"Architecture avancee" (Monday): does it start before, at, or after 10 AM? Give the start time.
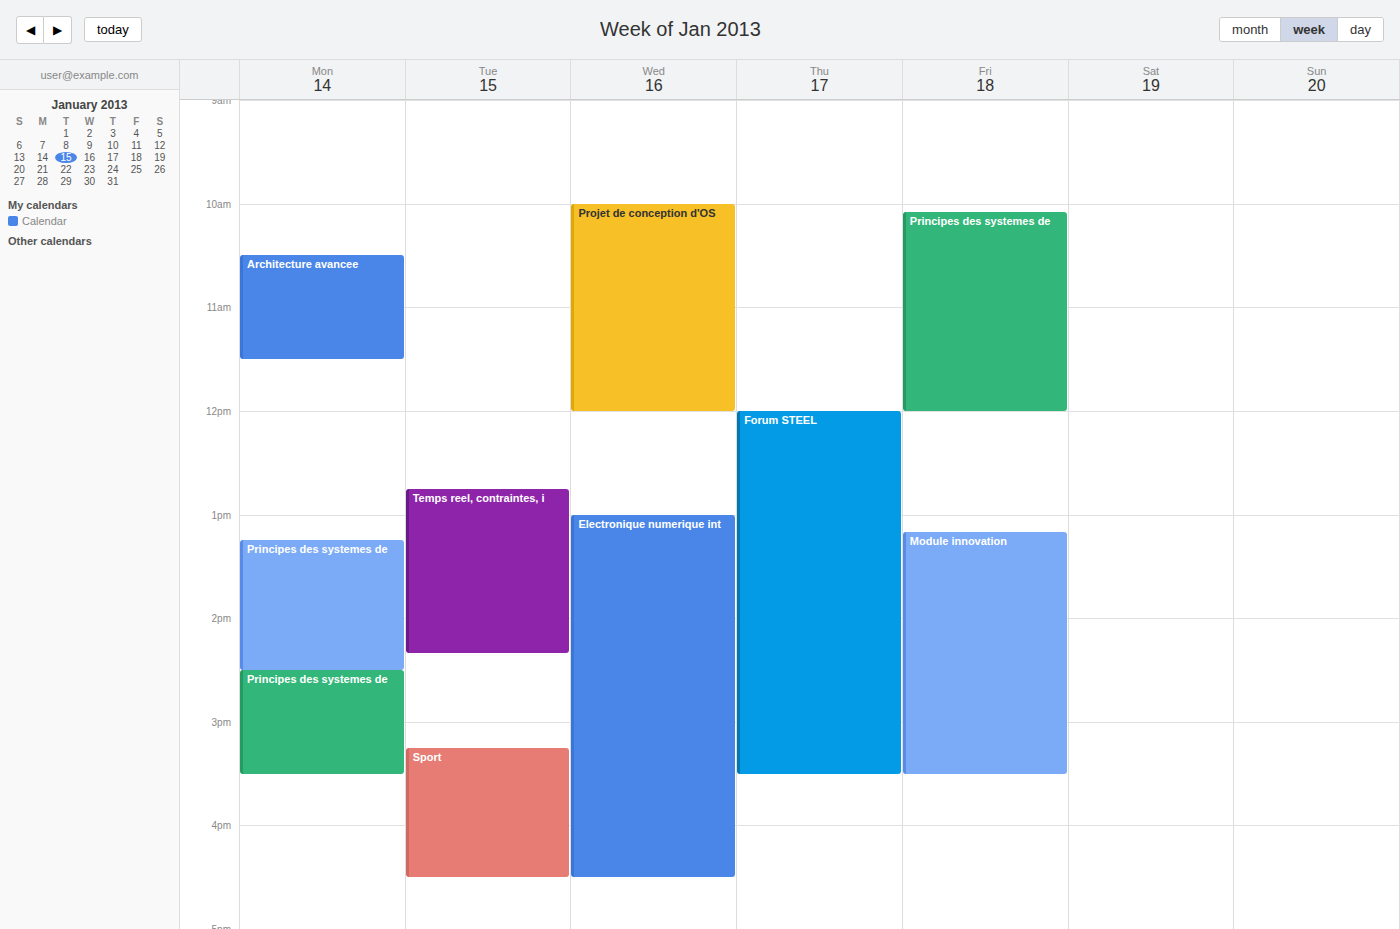
10:30 AM -- after 10 AM, 30 minutes below the 10 AM line.